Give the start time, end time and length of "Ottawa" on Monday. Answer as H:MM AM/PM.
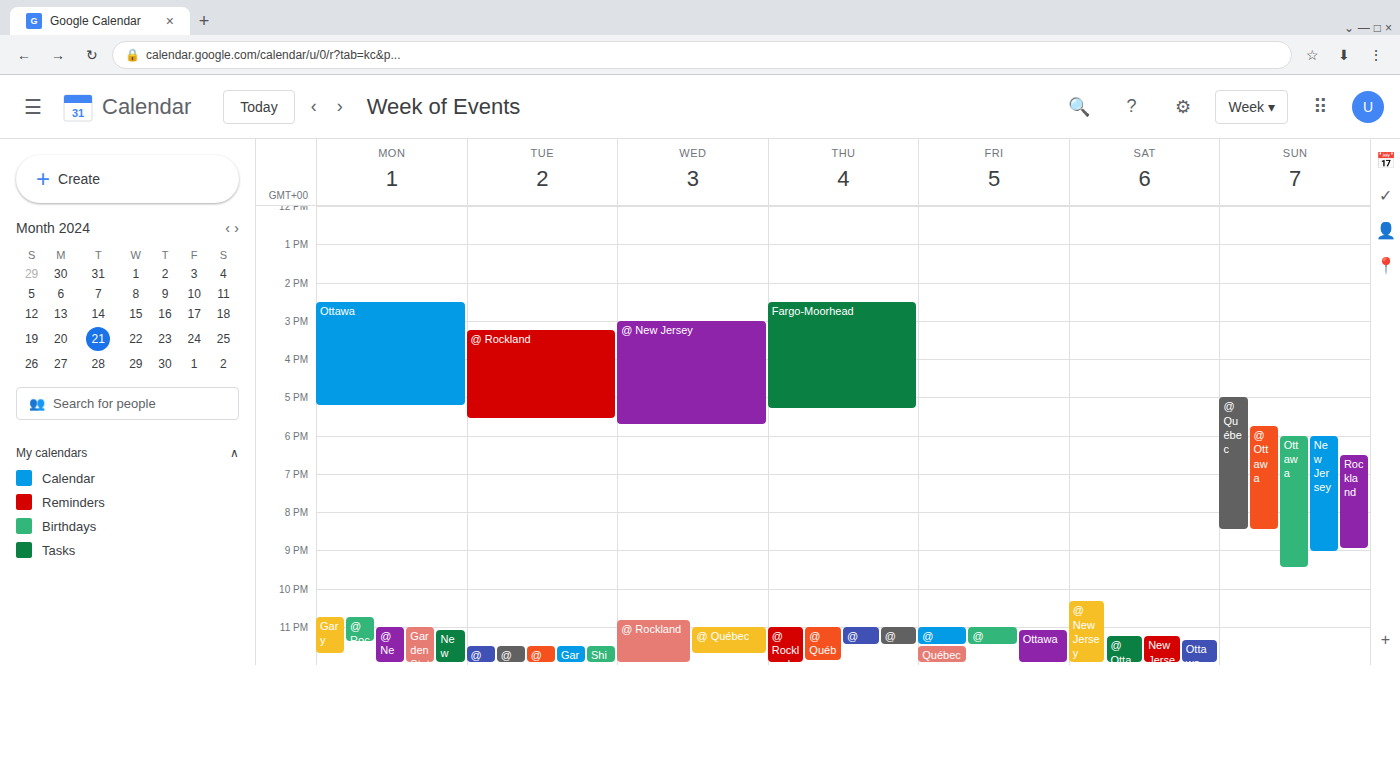
2:30 PM to 5:15 PM, 2 hours 45 minutes